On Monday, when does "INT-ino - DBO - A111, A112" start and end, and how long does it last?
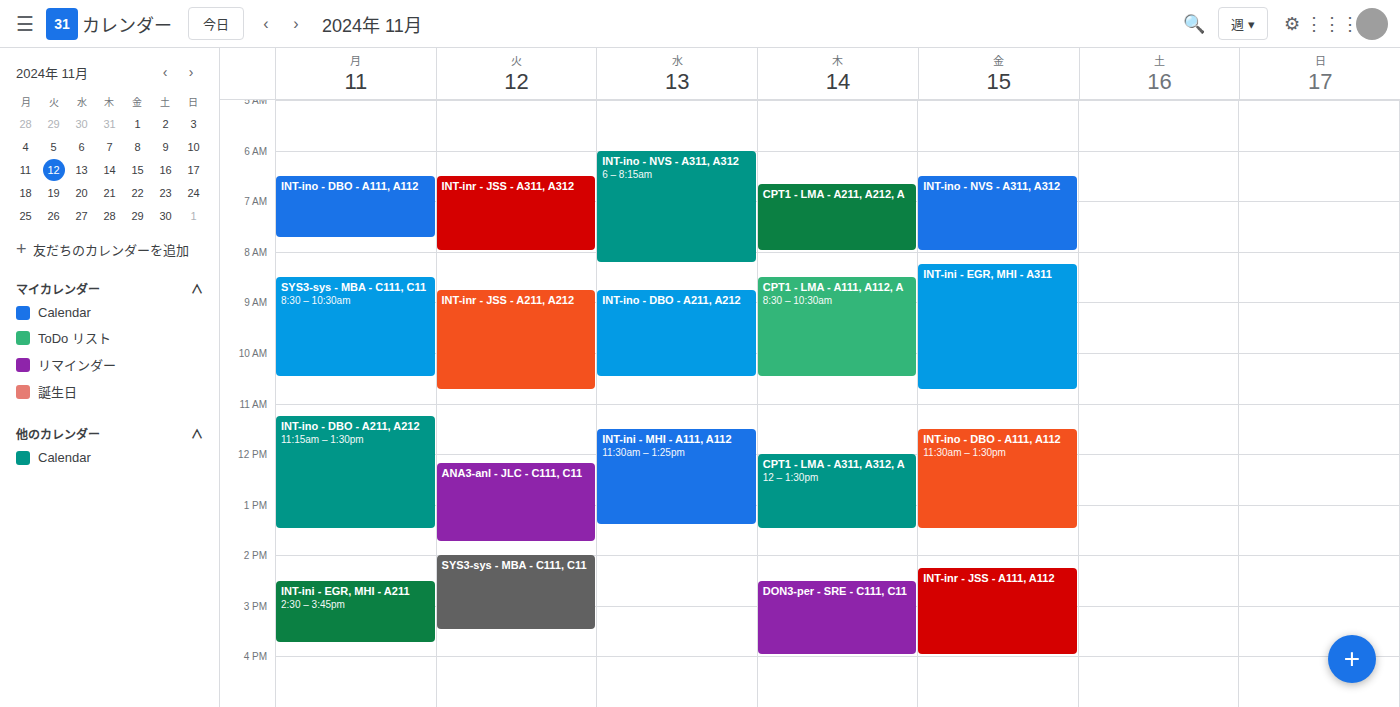
6:30 AM to 7:45 AM, 1 hour 15 minutes